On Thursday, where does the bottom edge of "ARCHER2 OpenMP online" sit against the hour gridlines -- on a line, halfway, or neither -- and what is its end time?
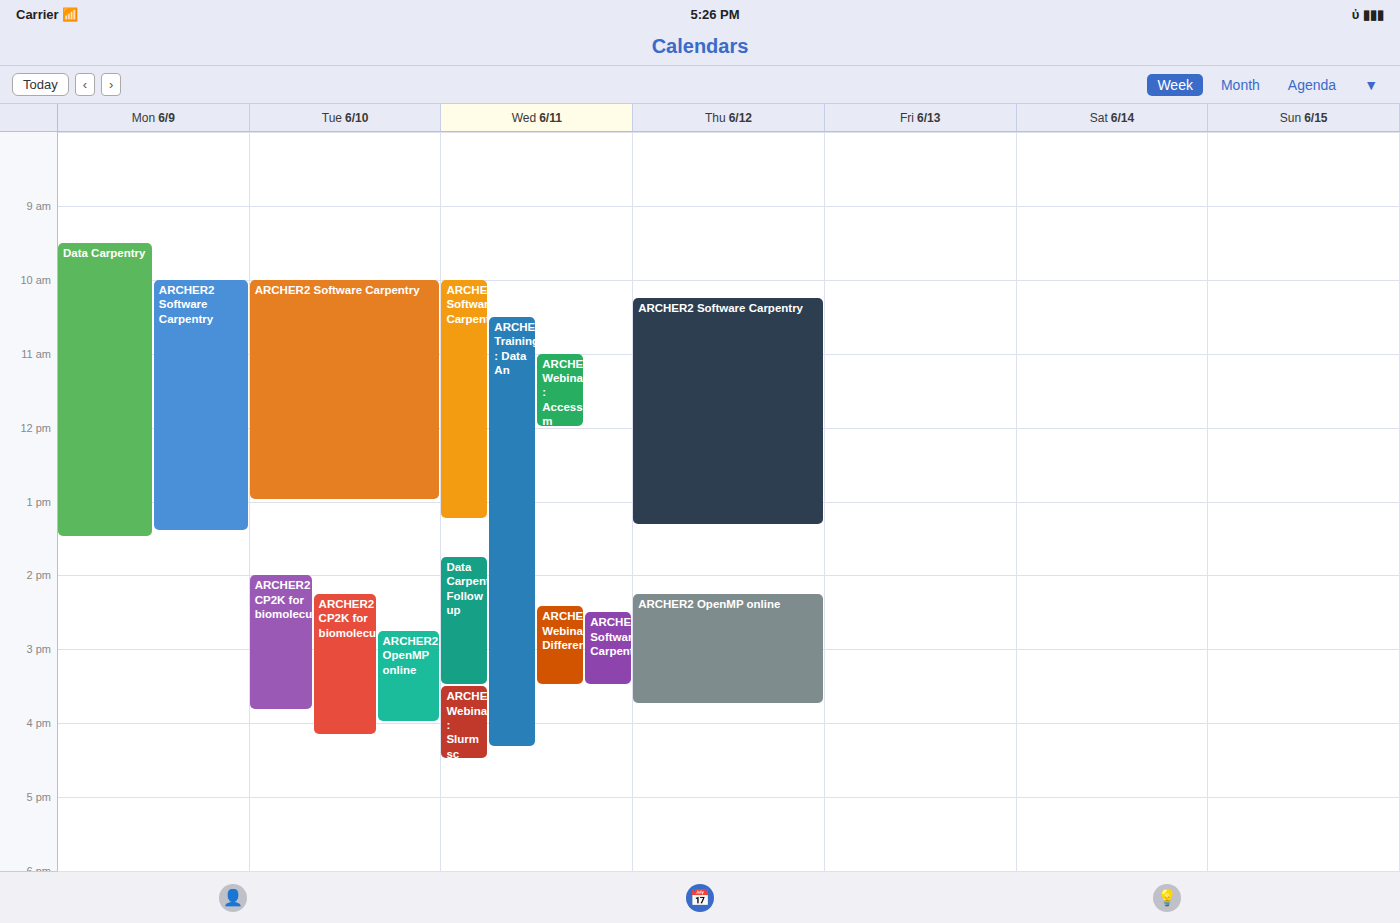
3:45 PM -- neither: three quarters of the way from the 3 PM line to the 4 PM line.